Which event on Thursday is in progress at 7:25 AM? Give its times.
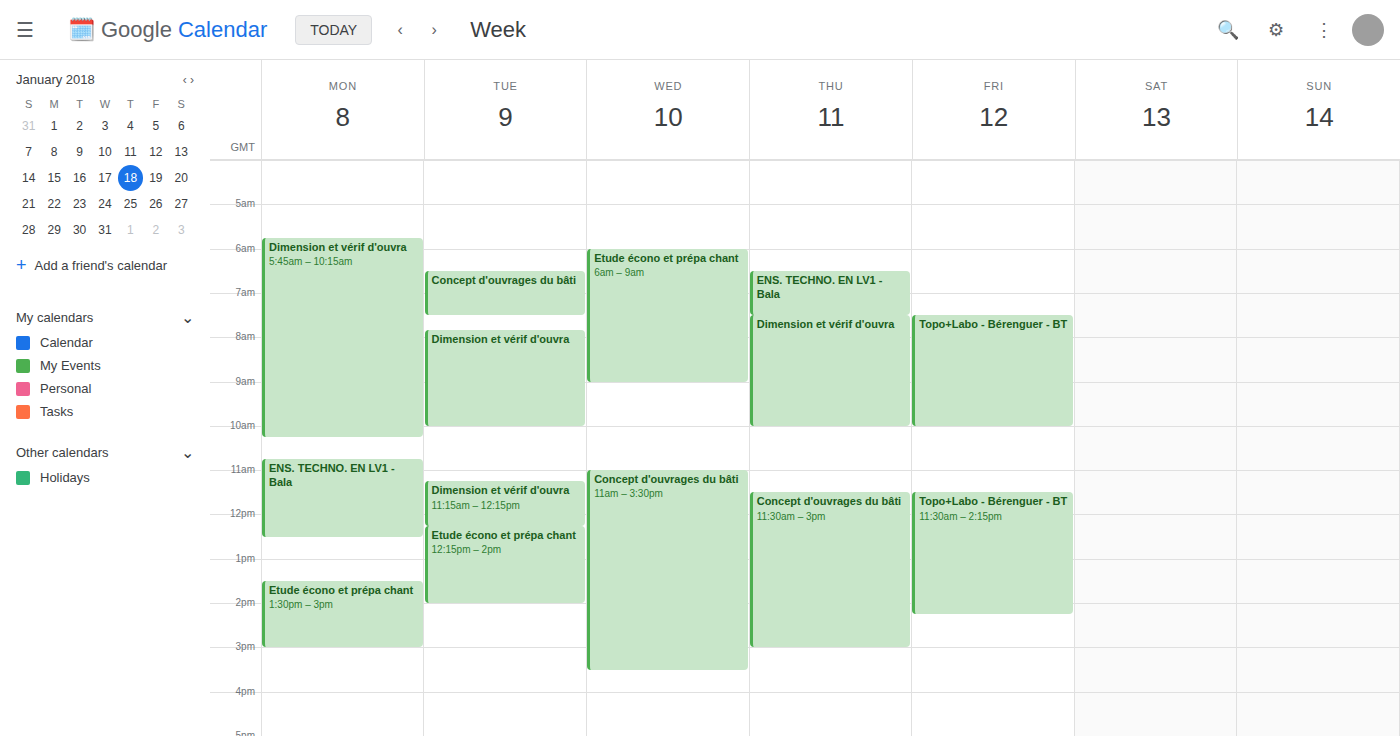
"ENS. TECHNO. EN LV1 - Bala", 6:30 AM to 7:30 AM